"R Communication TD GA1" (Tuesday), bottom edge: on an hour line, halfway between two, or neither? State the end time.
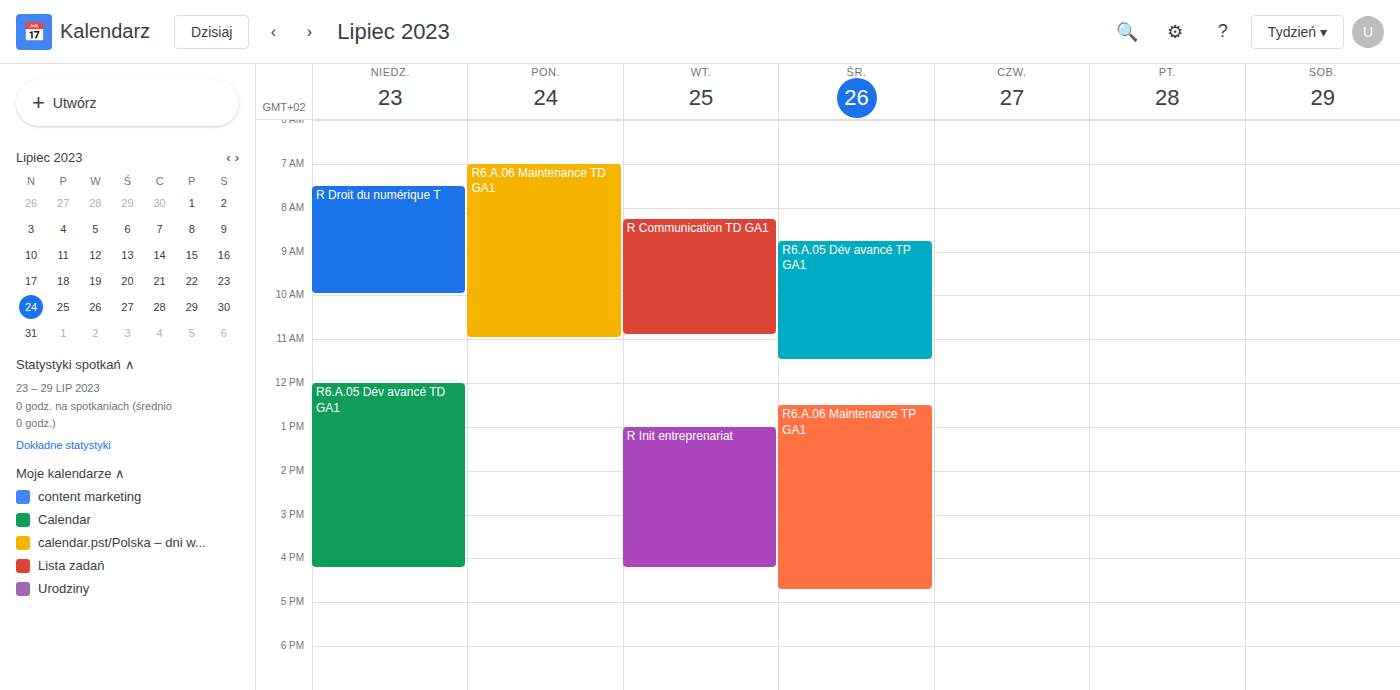
10:55 AM -- neither: 55 minutes below the 10 AM line and 5 minutes above the 11 AM line.